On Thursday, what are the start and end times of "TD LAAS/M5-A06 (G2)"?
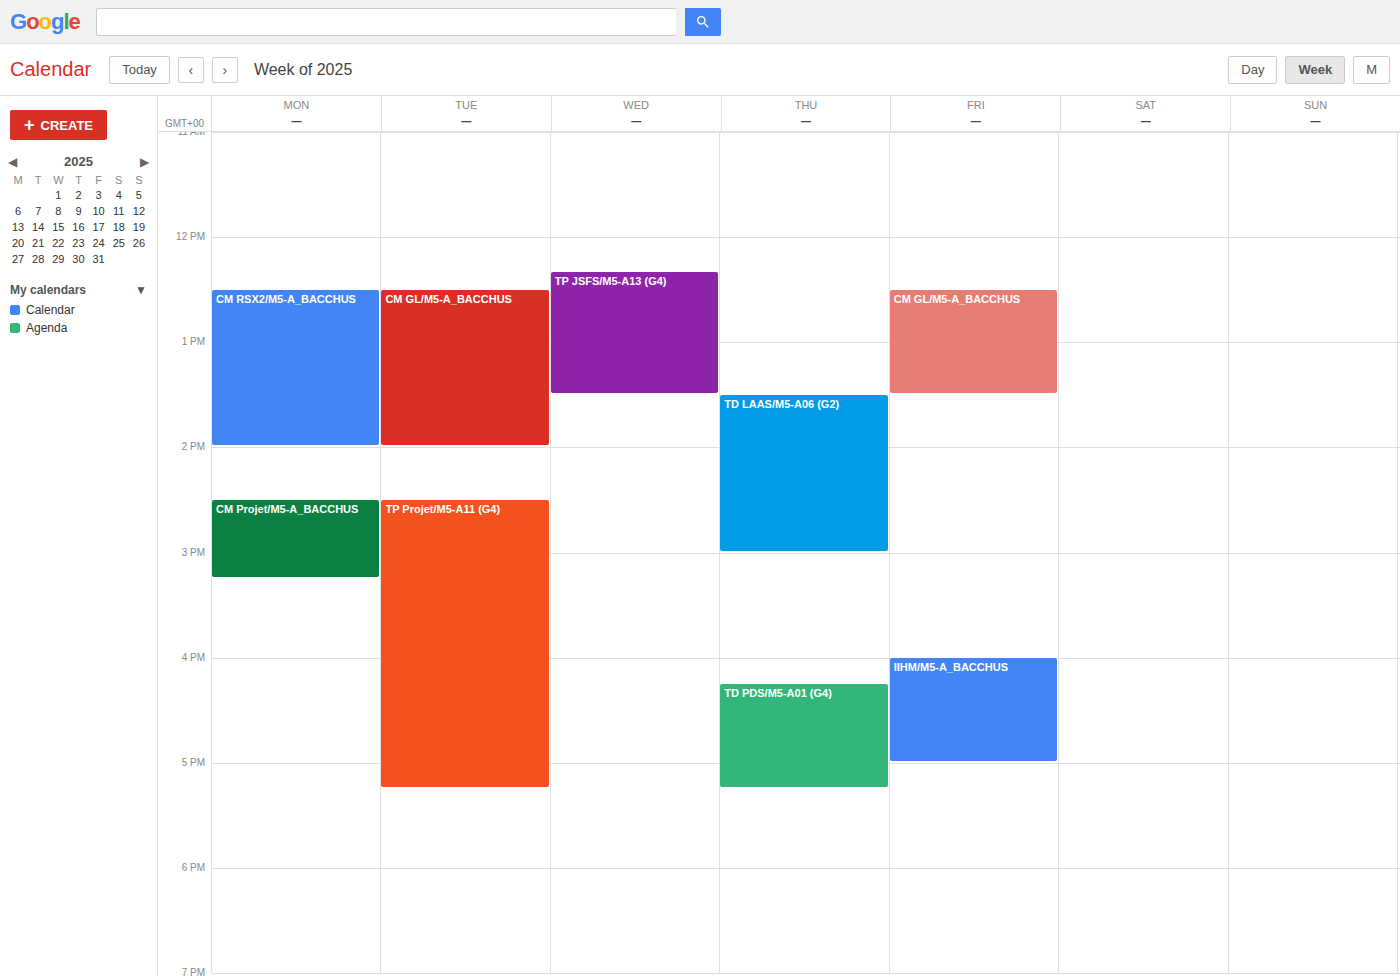
1:30 PM to 3:00 PM